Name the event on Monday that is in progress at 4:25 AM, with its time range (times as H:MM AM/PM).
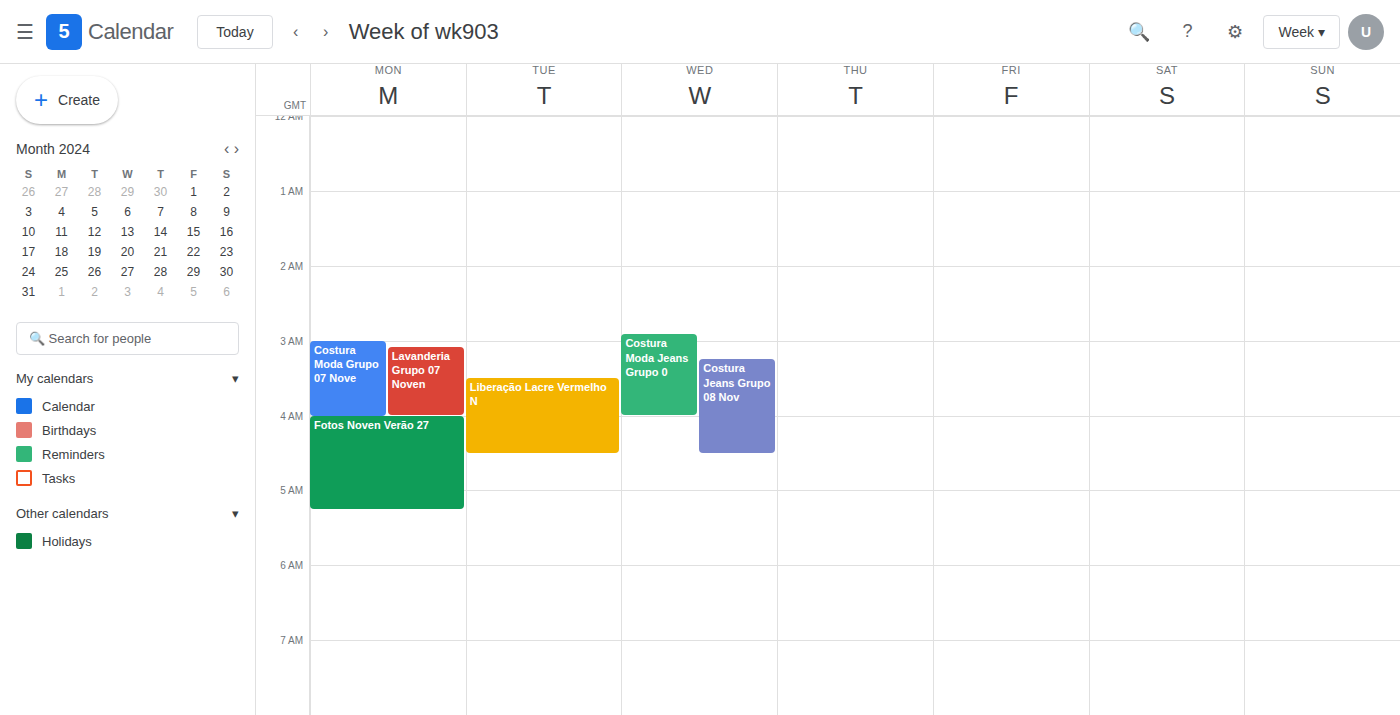
"Fotos Noven Verão 27", 4:00 AM to 5:15 AM